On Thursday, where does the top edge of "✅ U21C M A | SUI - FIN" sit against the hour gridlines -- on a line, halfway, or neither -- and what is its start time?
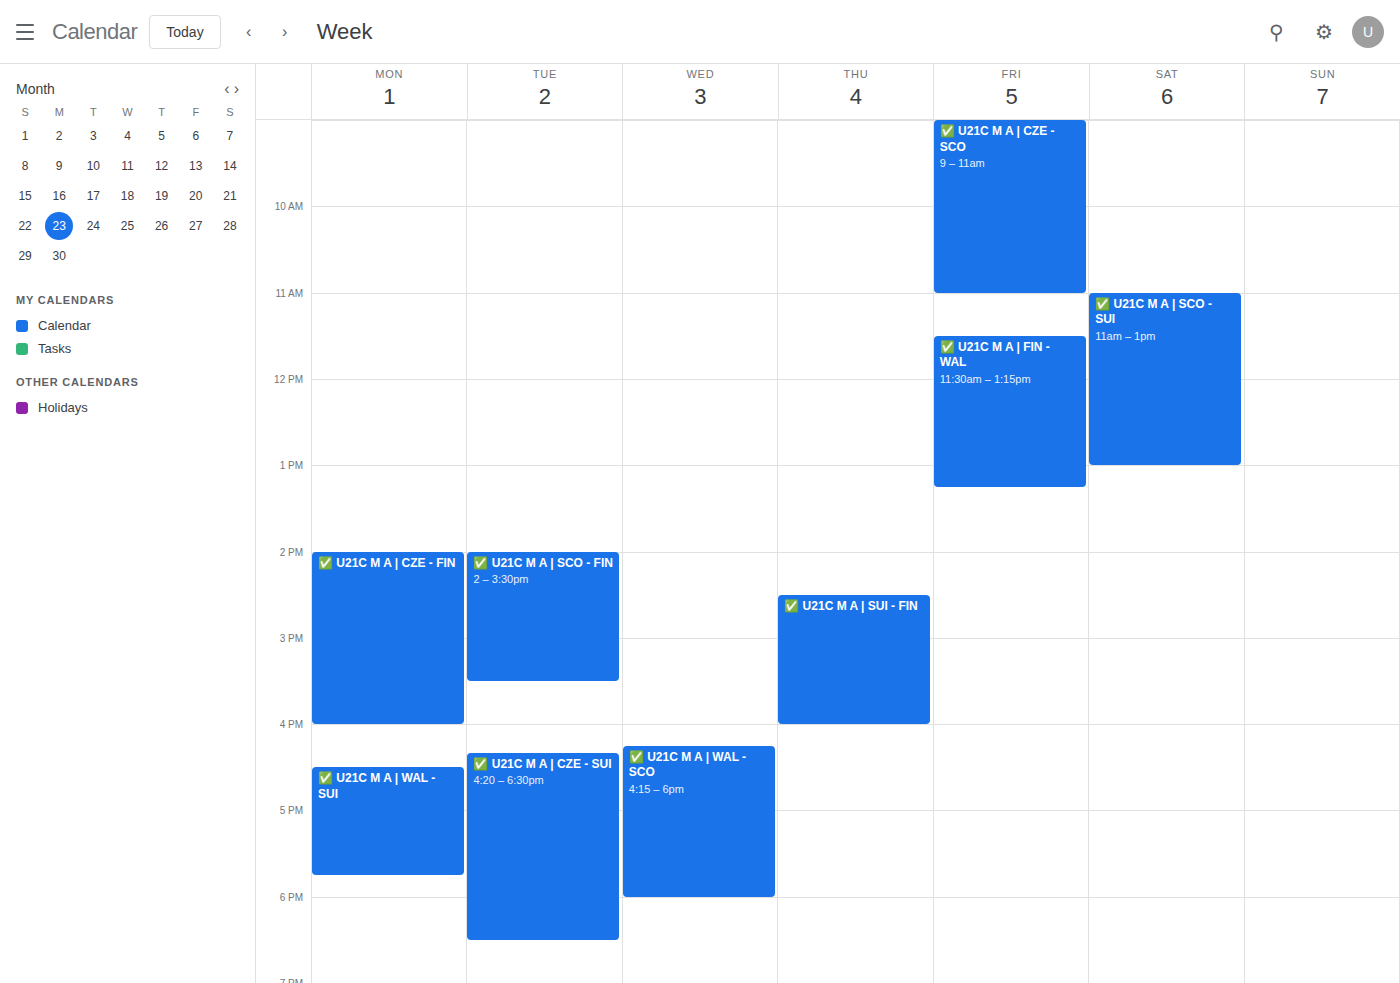
2:30 PM -- halfway between the 2 PM and 3 PM lines.